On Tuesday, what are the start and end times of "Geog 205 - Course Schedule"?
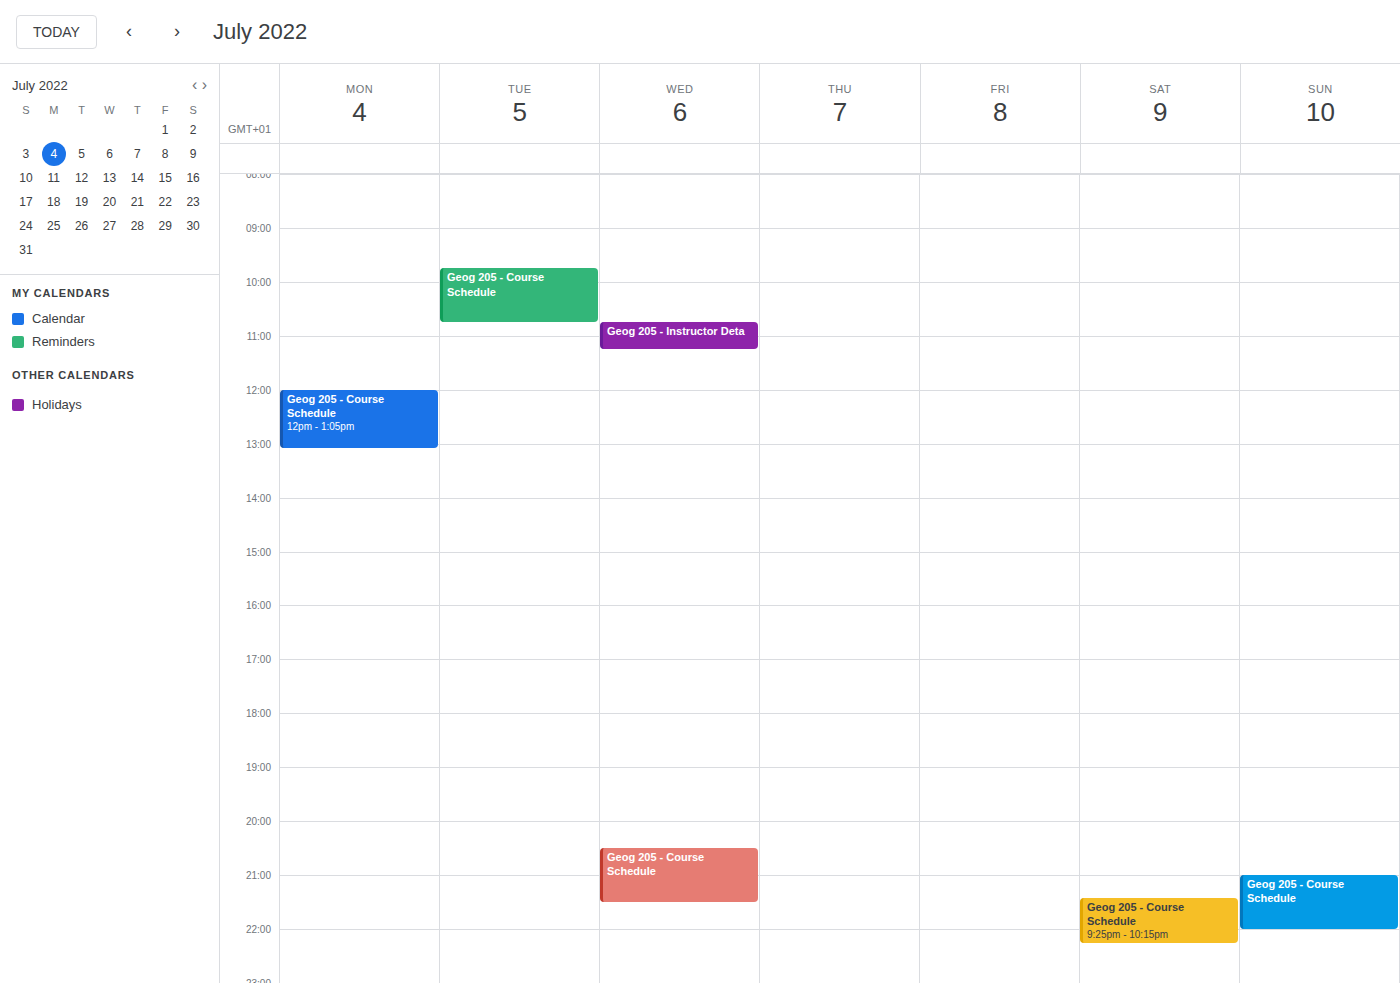
9:45 AM to 10:45 AM